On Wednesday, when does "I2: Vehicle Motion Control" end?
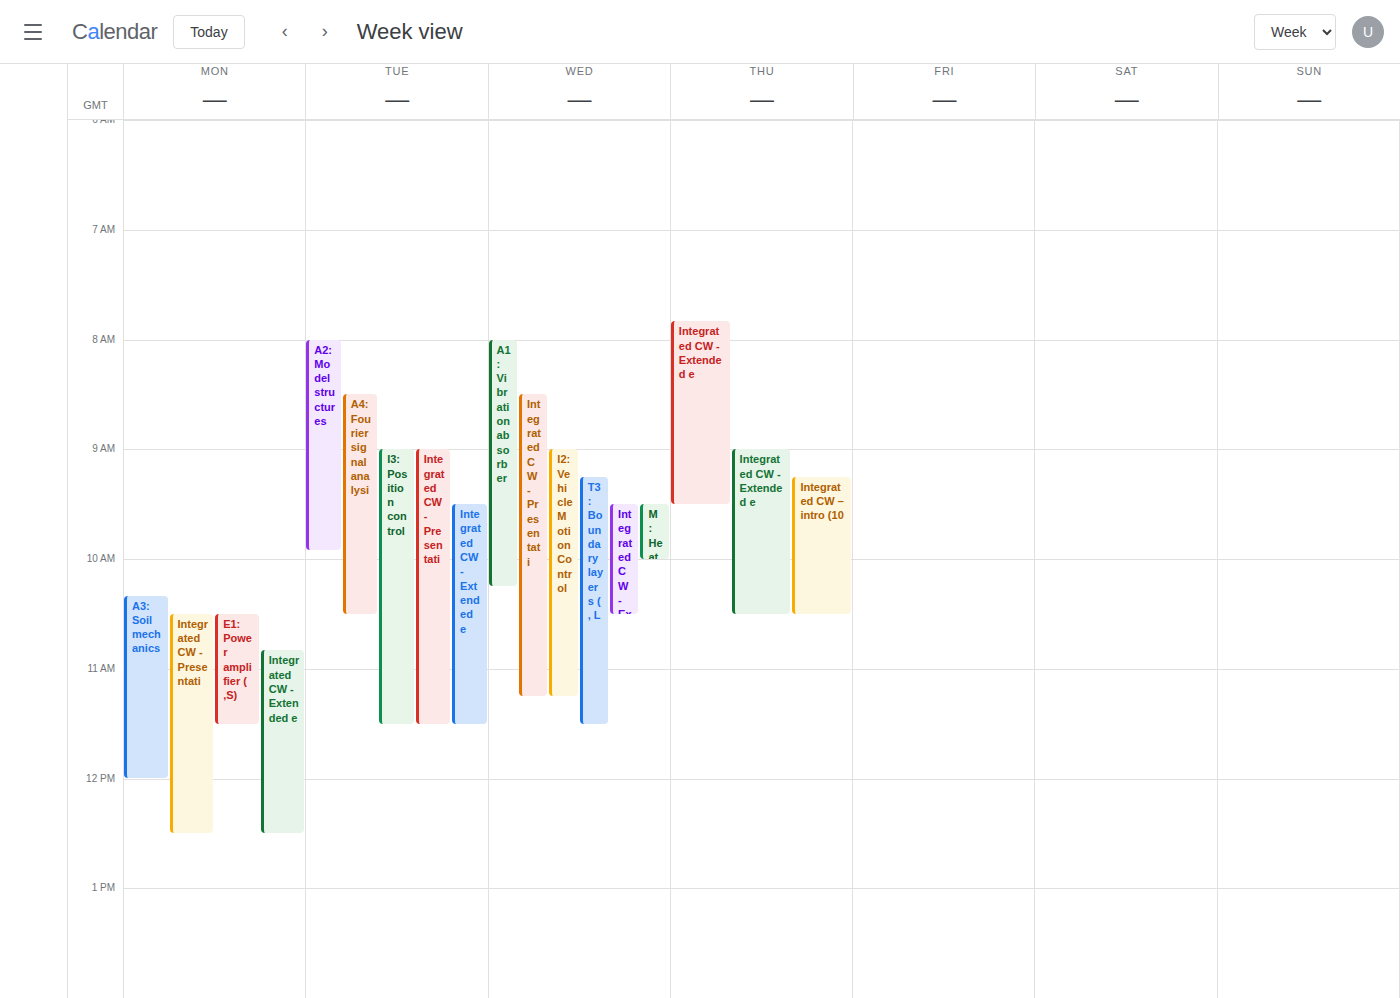
11:15 AM